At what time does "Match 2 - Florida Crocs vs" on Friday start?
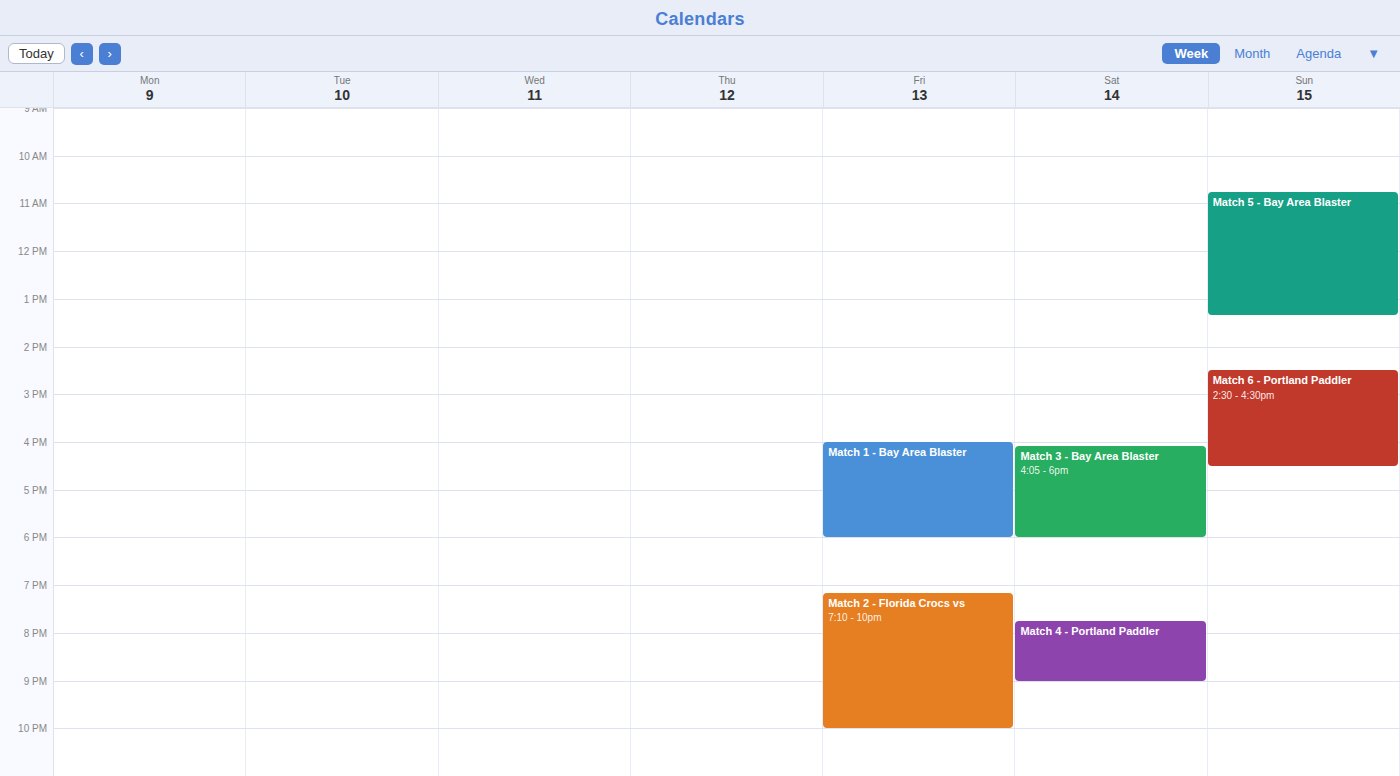
19:10